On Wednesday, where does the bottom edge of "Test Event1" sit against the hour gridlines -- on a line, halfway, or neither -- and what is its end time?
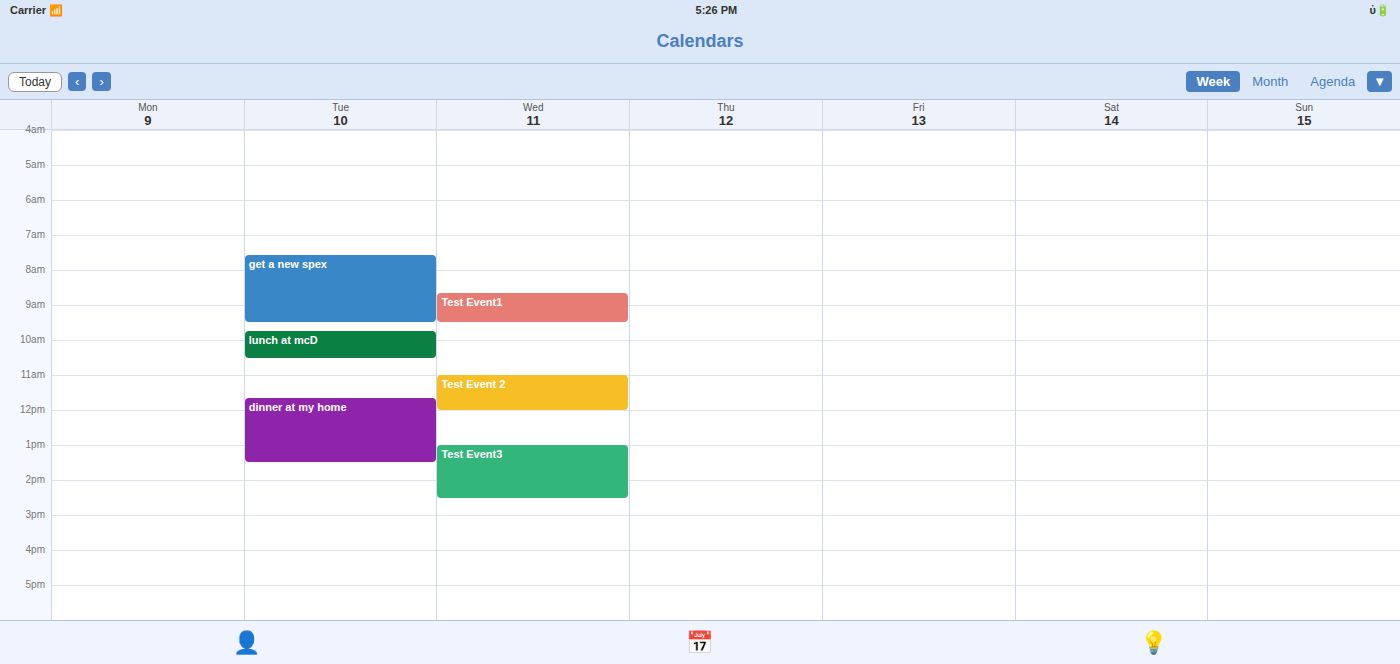
9:30 AM -- halfway between the 9 AM and 10 AM lines.